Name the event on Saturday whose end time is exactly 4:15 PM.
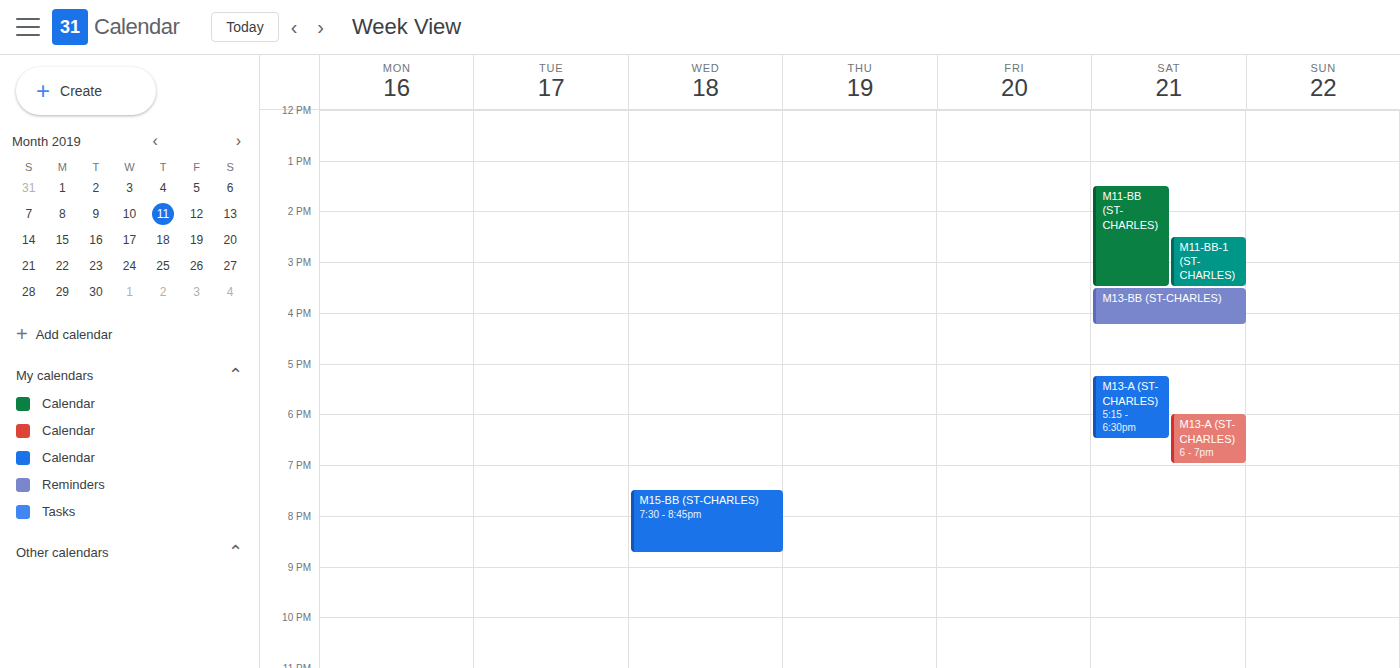
"M13-BB (ST-CHARLES)"